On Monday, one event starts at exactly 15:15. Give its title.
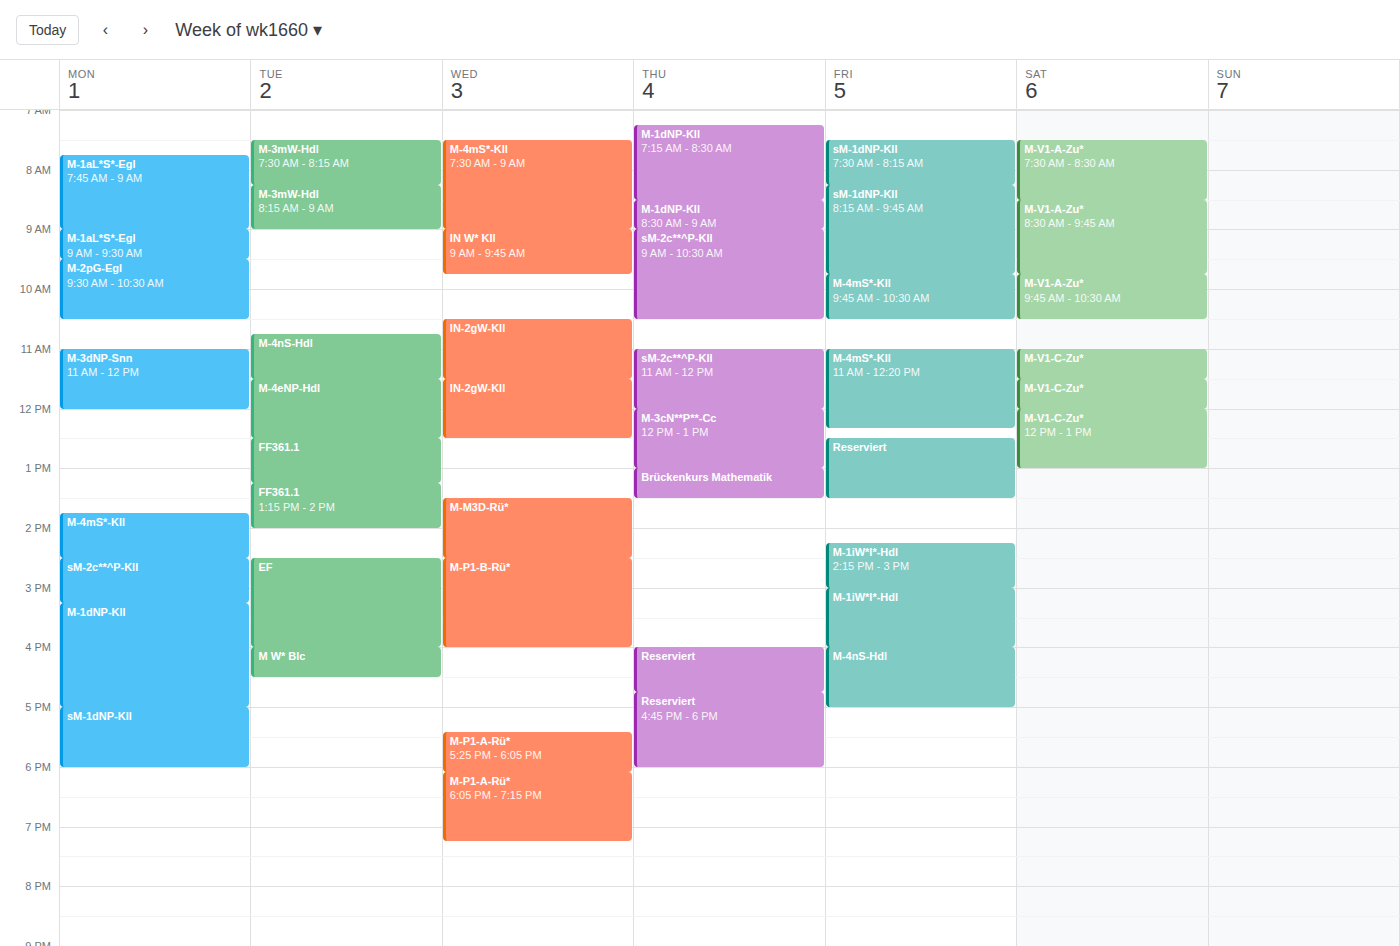
"M-1dNP-Kll"